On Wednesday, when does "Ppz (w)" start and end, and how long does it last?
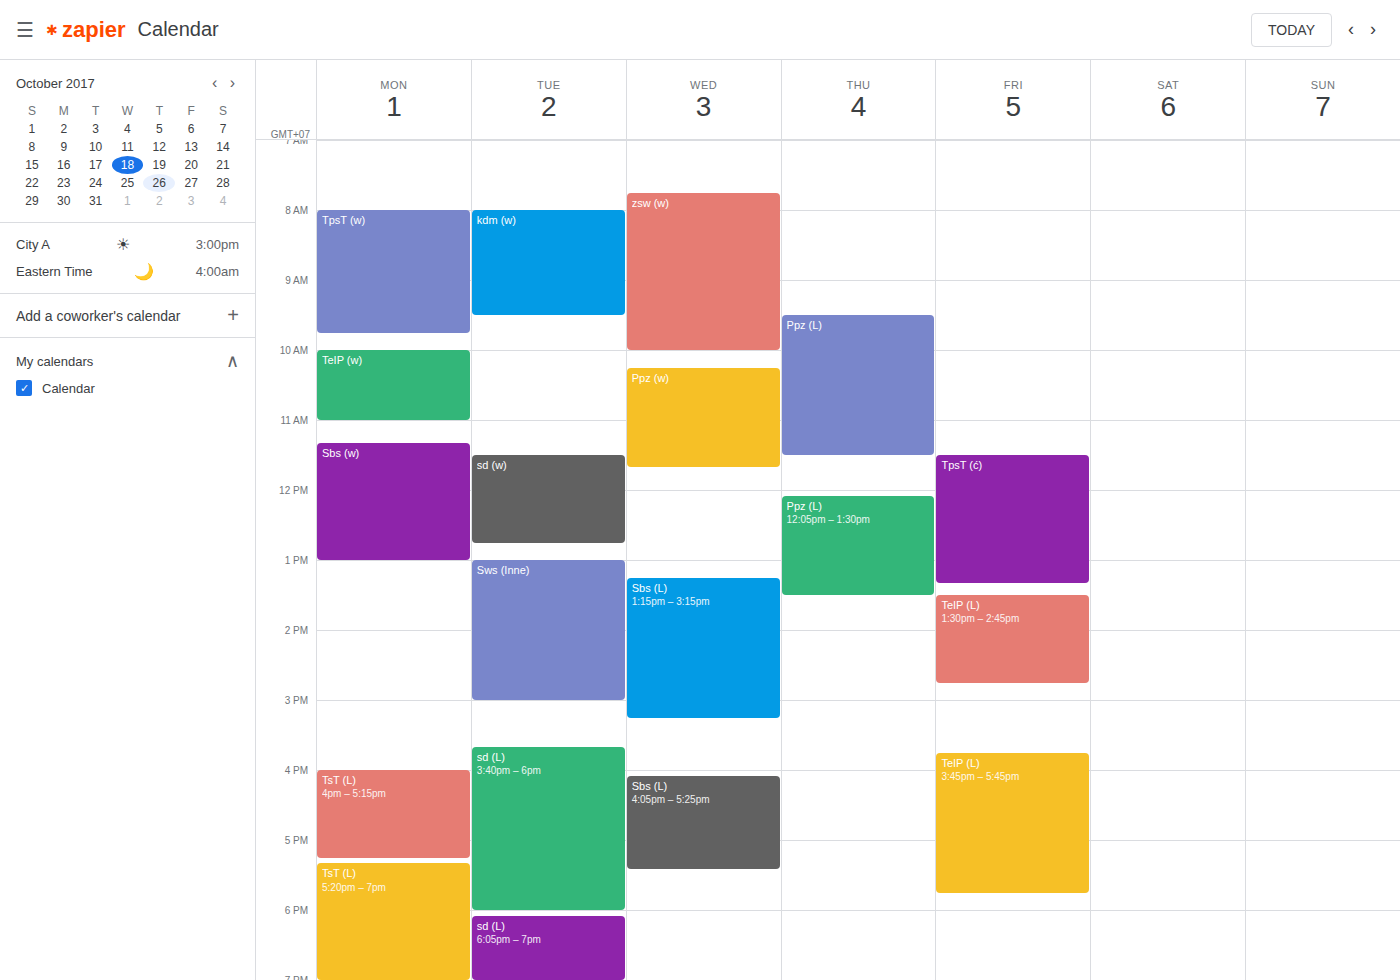
10:15 AM to 11:40 AM, 1 hour 25 minutes